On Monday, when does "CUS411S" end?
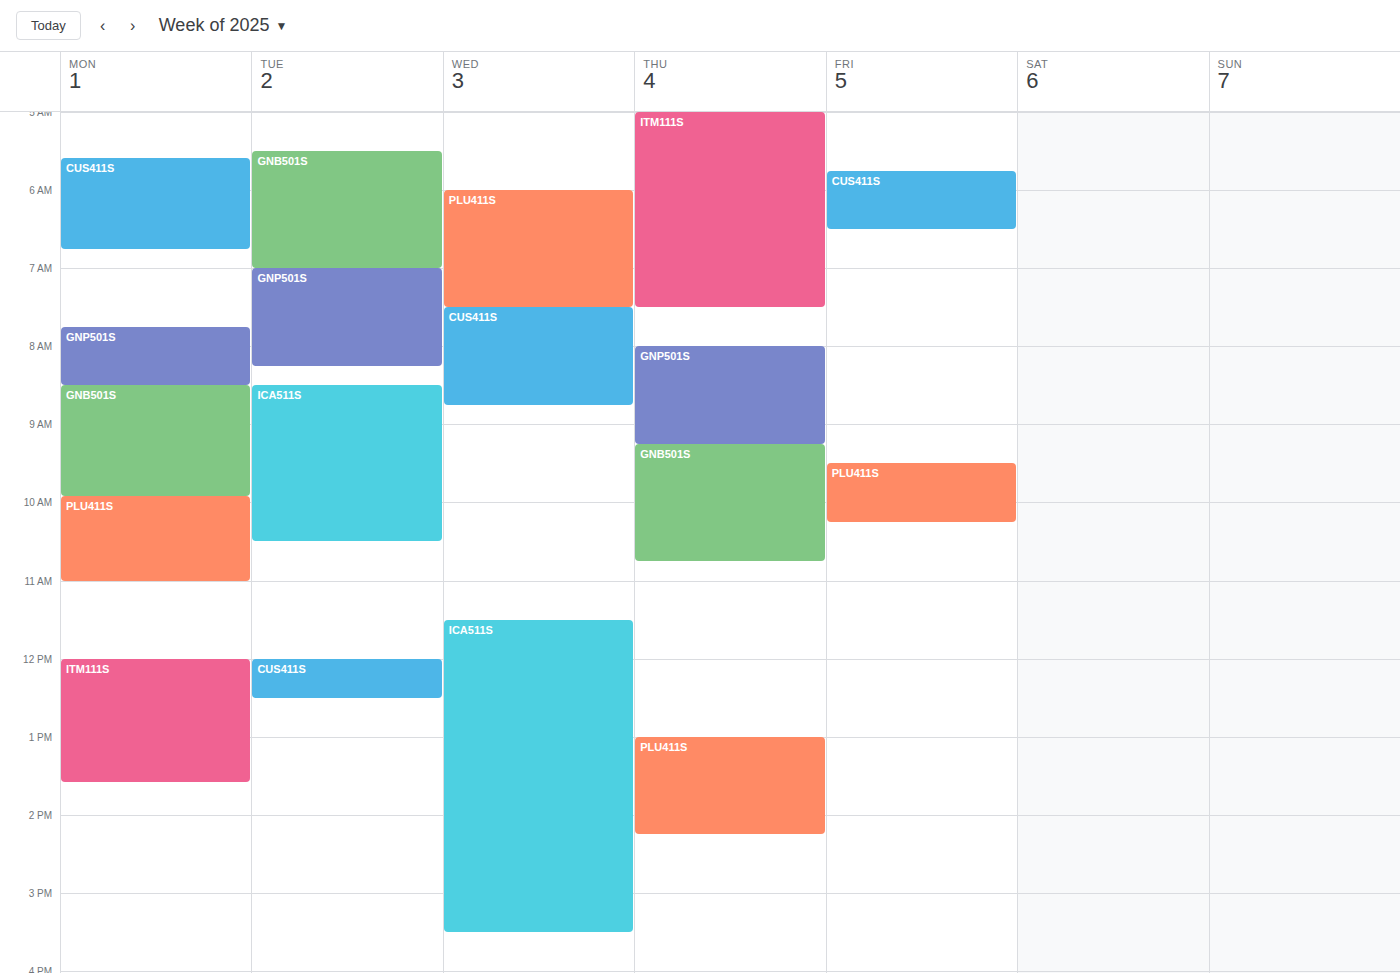
6:45 AM